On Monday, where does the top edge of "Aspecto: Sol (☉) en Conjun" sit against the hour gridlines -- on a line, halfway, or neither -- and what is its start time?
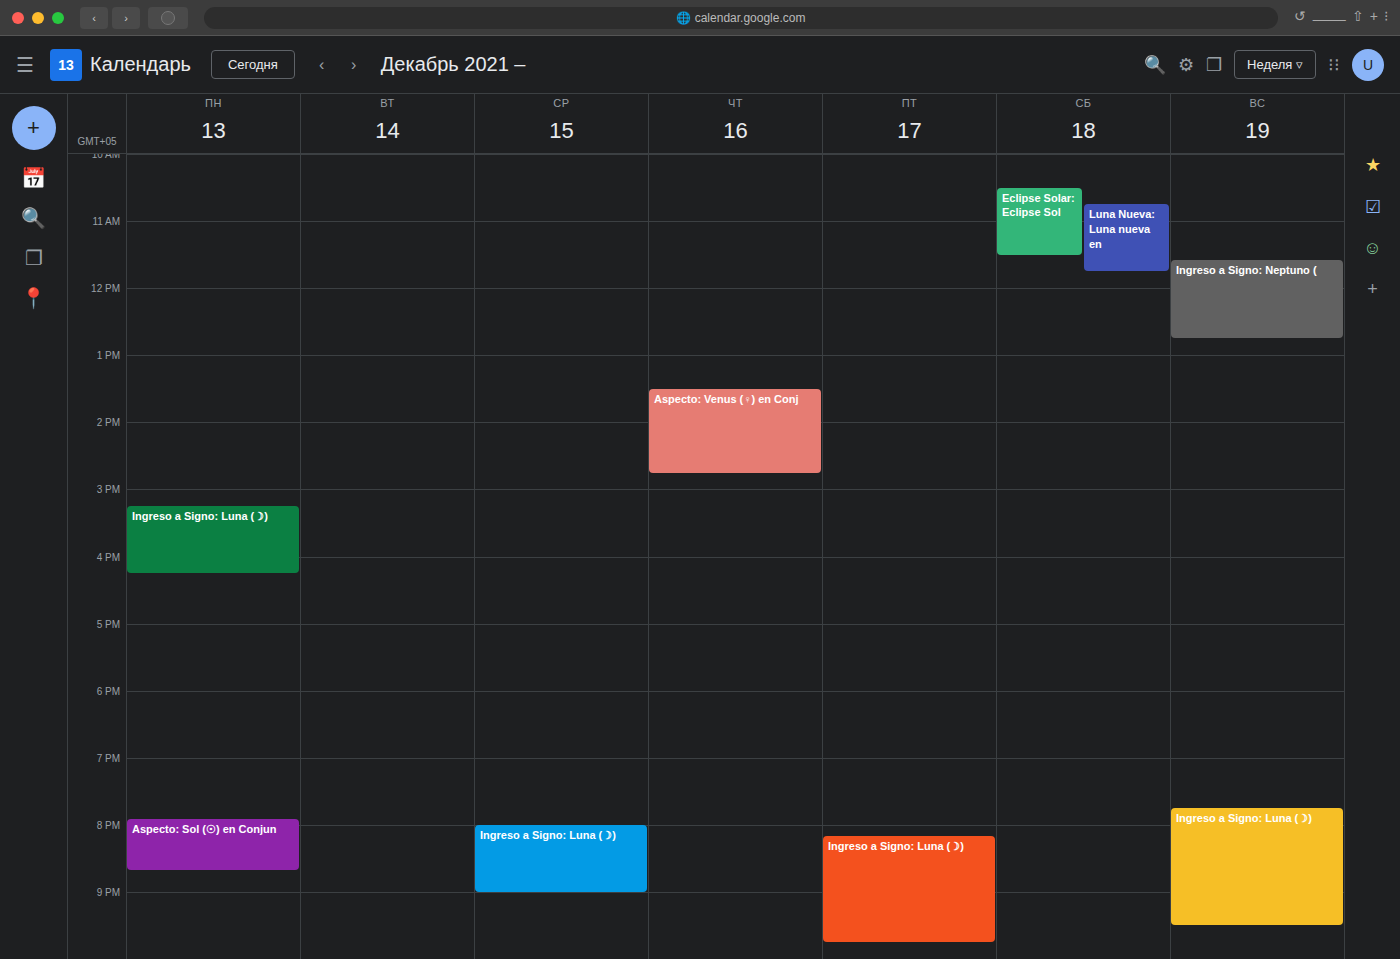
7:55 PM -- neither: 55 minutes below the 7 PM line and 5 minutes above the 8 PM line.